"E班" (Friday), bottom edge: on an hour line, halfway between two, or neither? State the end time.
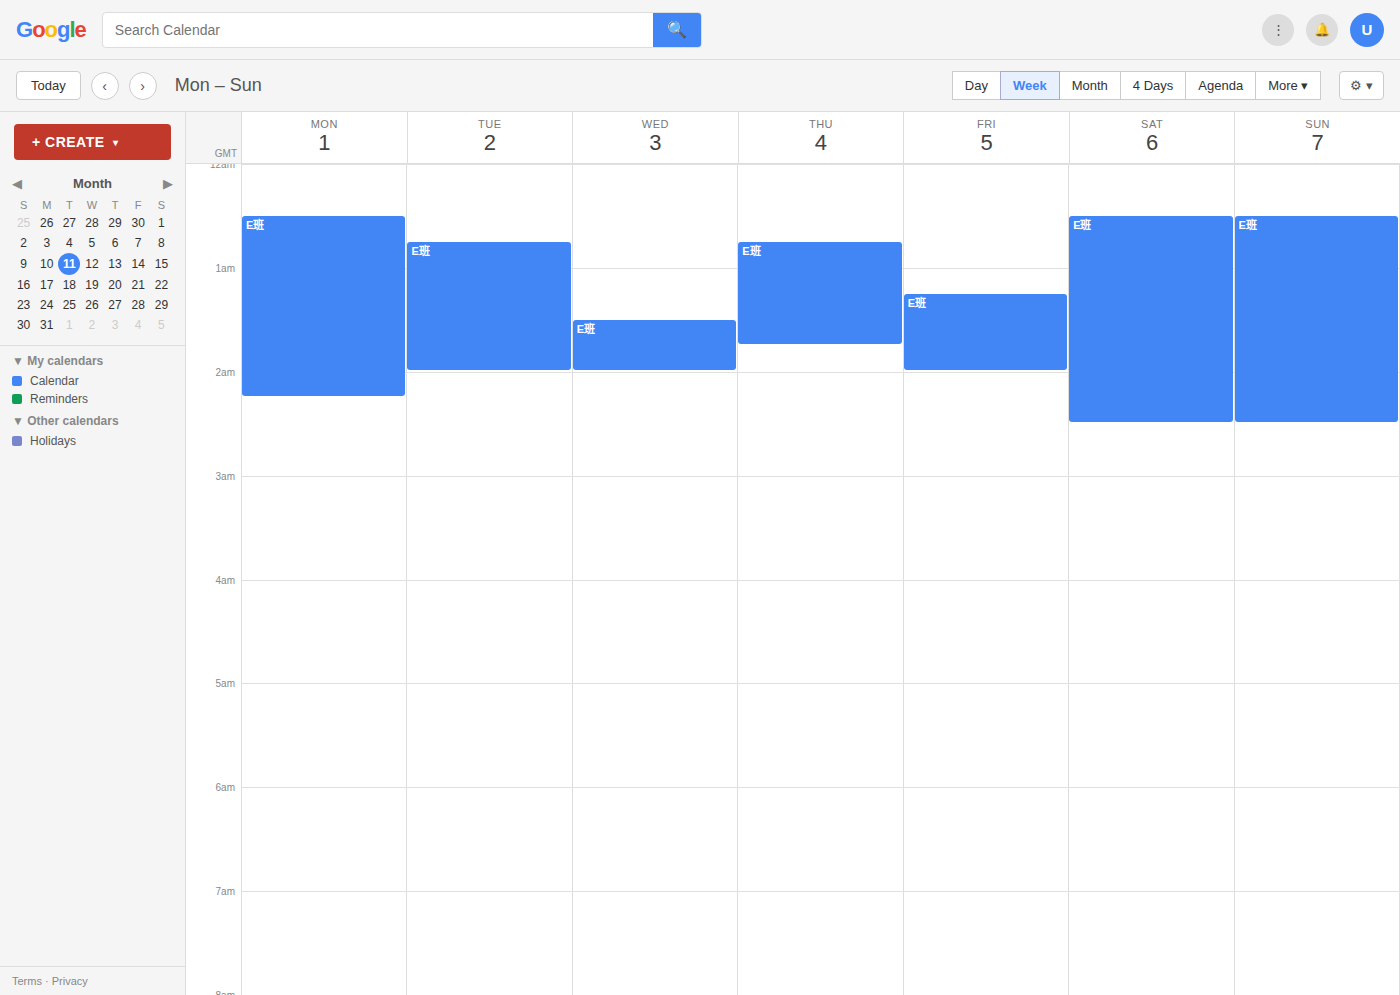
2:00 AM -- exactly on the 2 AM line.